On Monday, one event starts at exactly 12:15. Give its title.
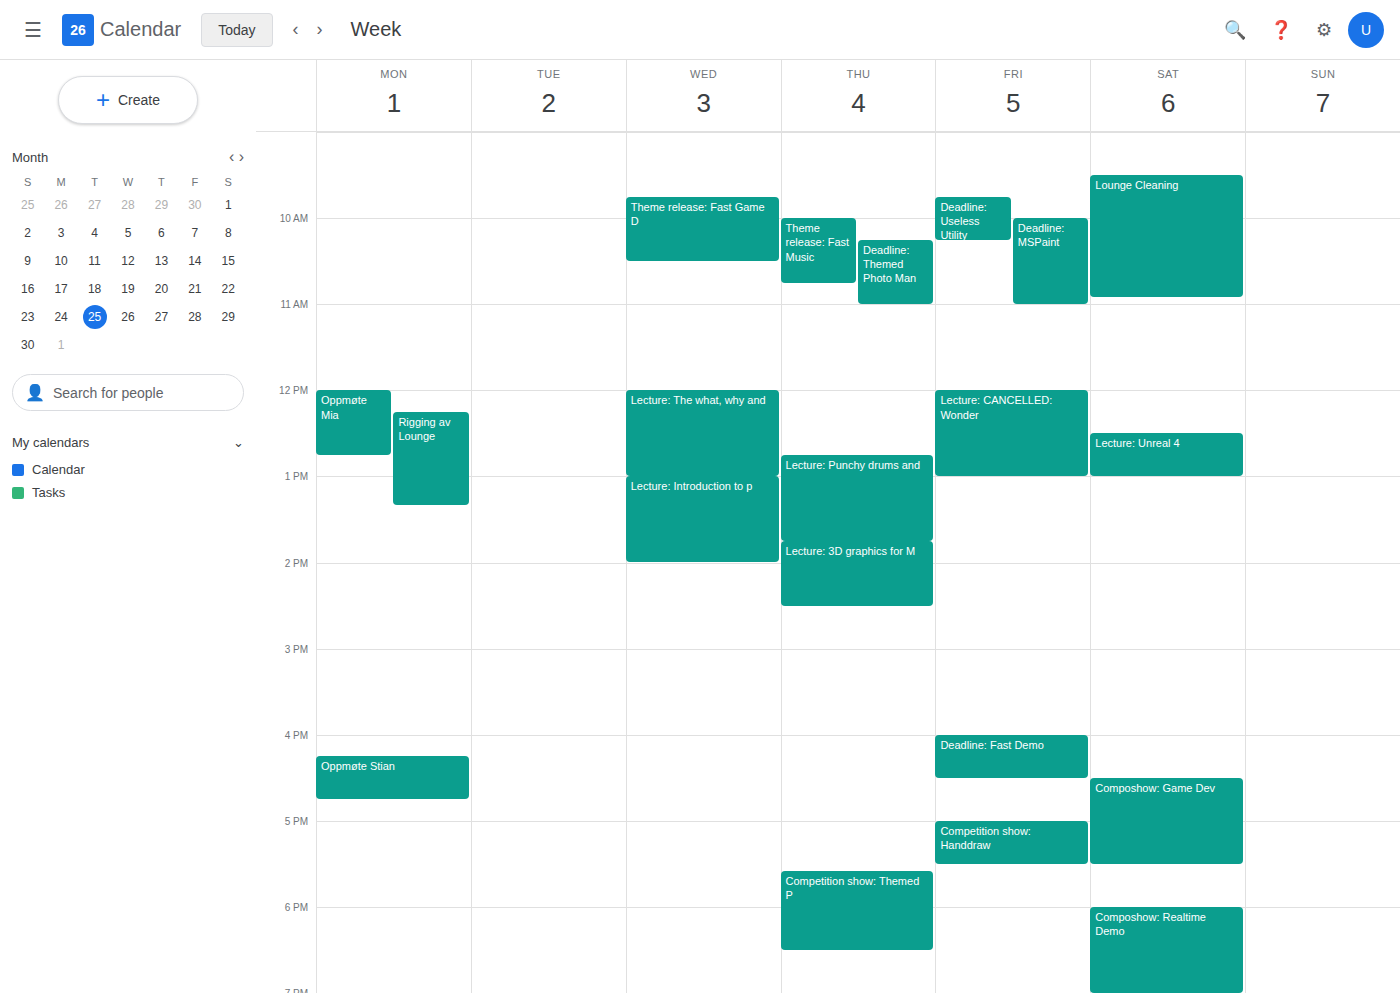
"Rigging av Lounge"